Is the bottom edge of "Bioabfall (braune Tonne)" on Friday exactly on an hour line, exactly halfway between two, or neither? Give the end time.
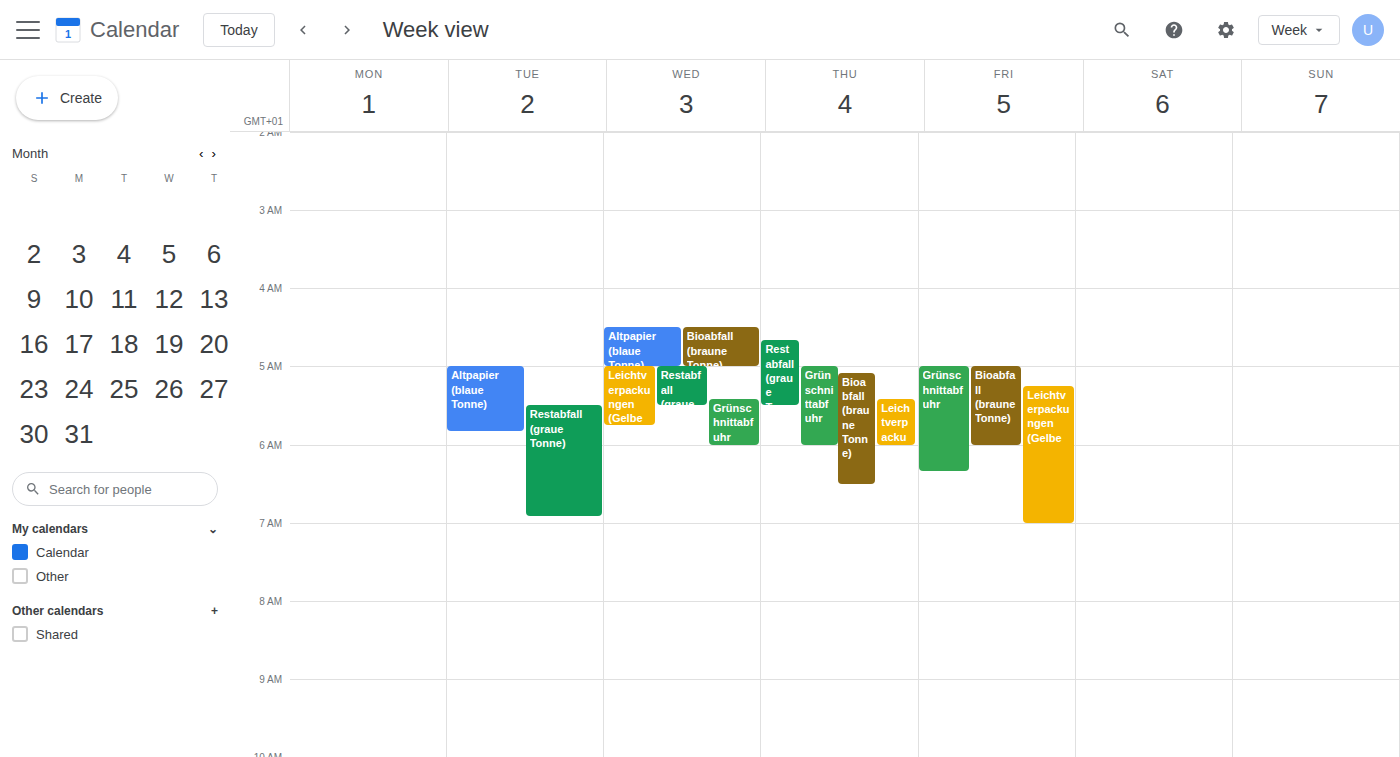
6:00 AM -- exactly on the 6 AM line.